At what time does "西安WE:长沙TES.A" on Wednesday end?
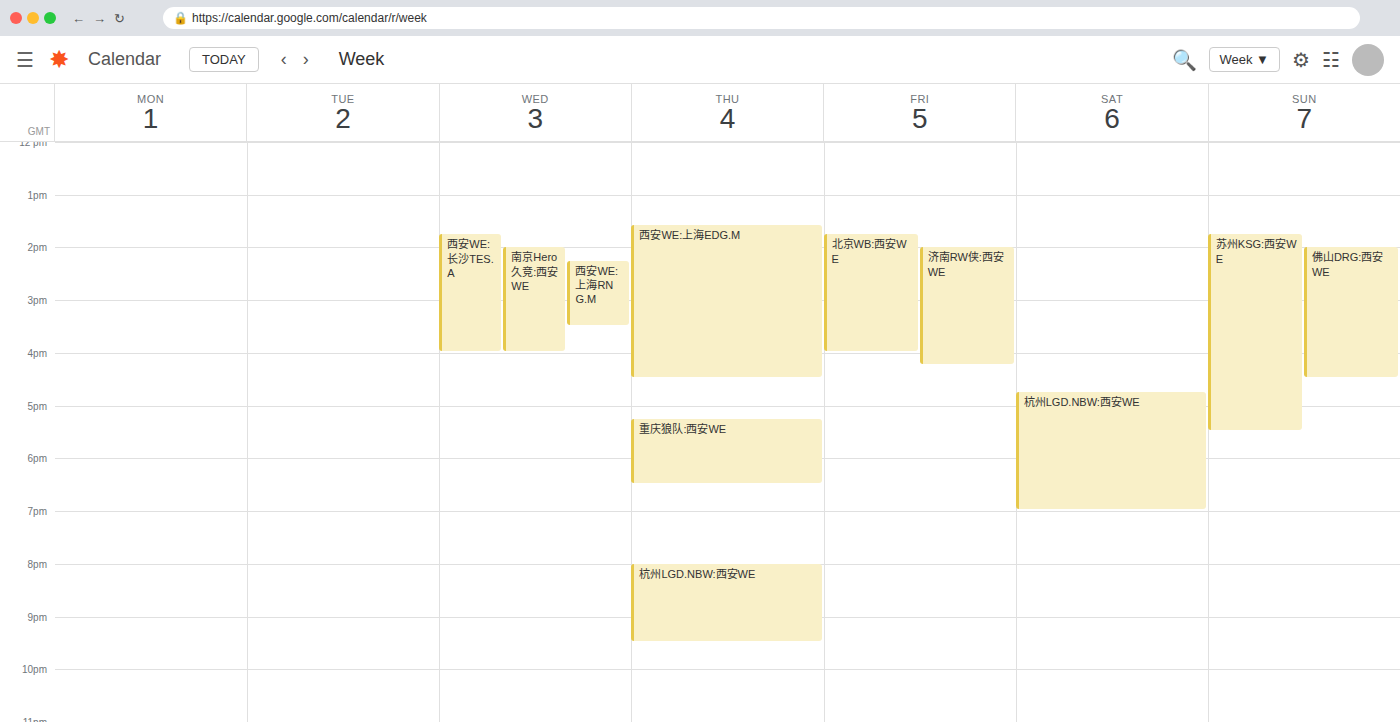
4:00 PM